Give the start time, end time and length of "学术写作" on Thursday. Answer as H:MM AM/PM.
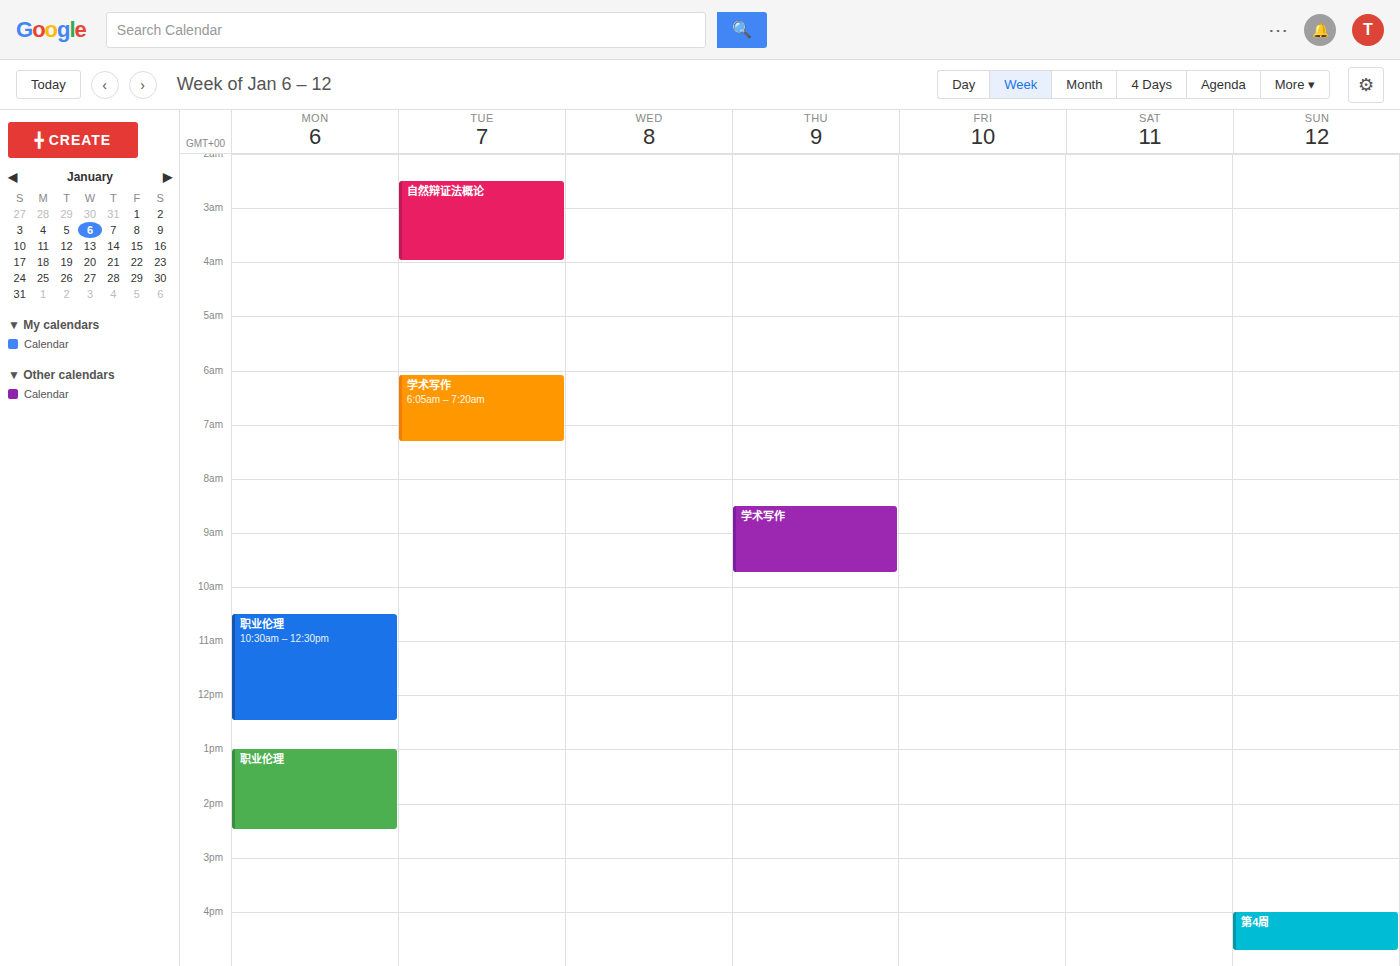
8:30 AM to 9:45 AM, 1 hour 15 minutes